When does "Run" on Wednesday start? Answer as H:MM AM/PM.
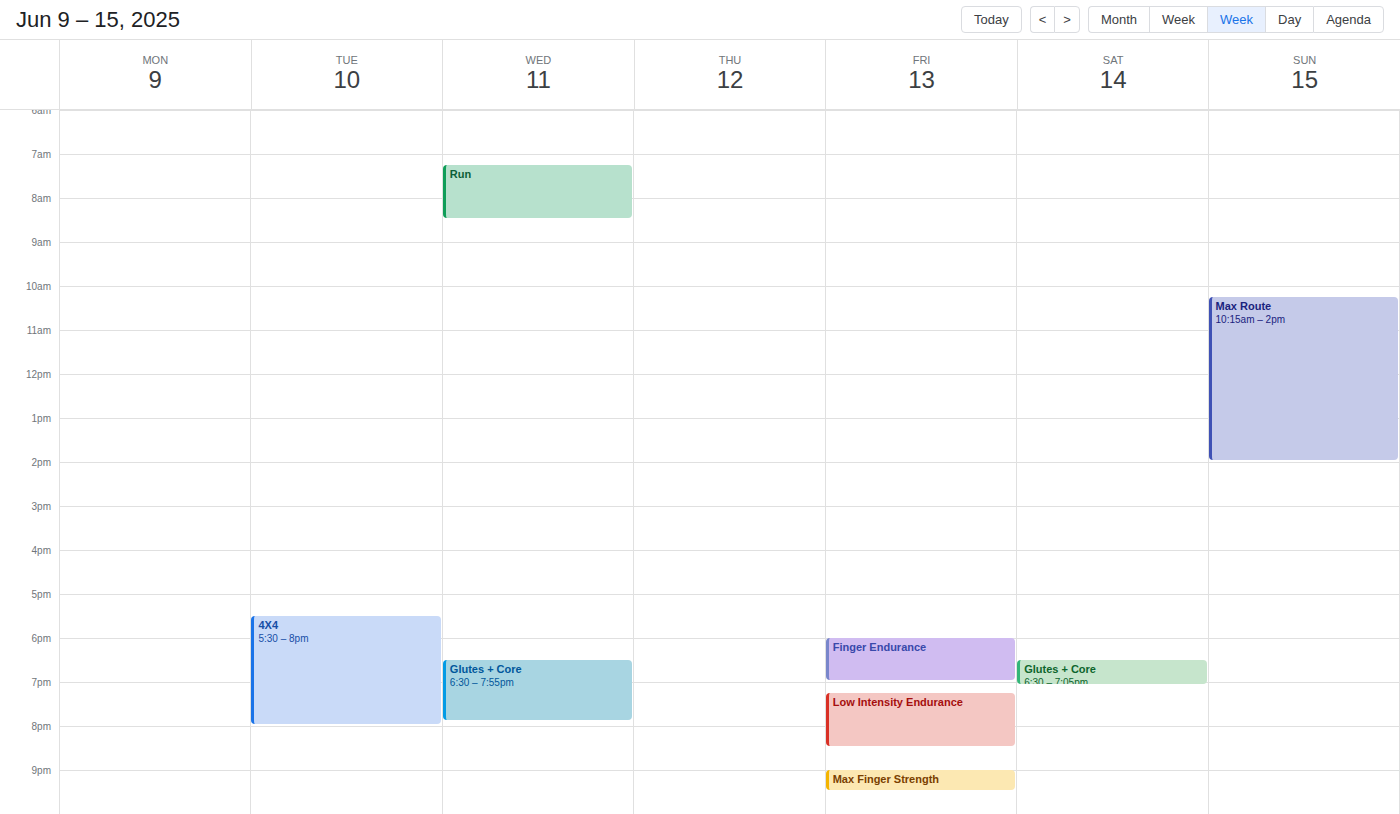
7:15 AM